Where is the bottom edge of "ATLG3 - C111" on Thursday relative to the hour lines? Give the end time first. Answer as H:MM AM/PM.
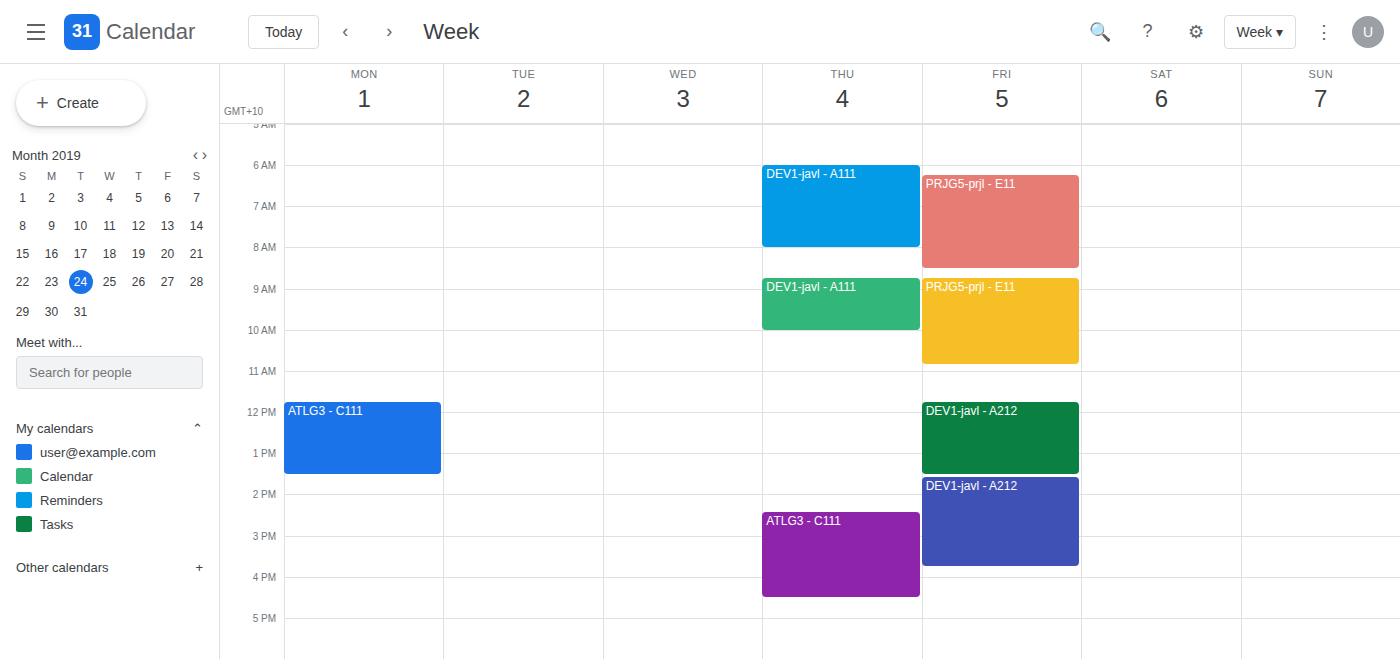
4:30 PM -- halfway between the 4 PM and 5 PM lines.